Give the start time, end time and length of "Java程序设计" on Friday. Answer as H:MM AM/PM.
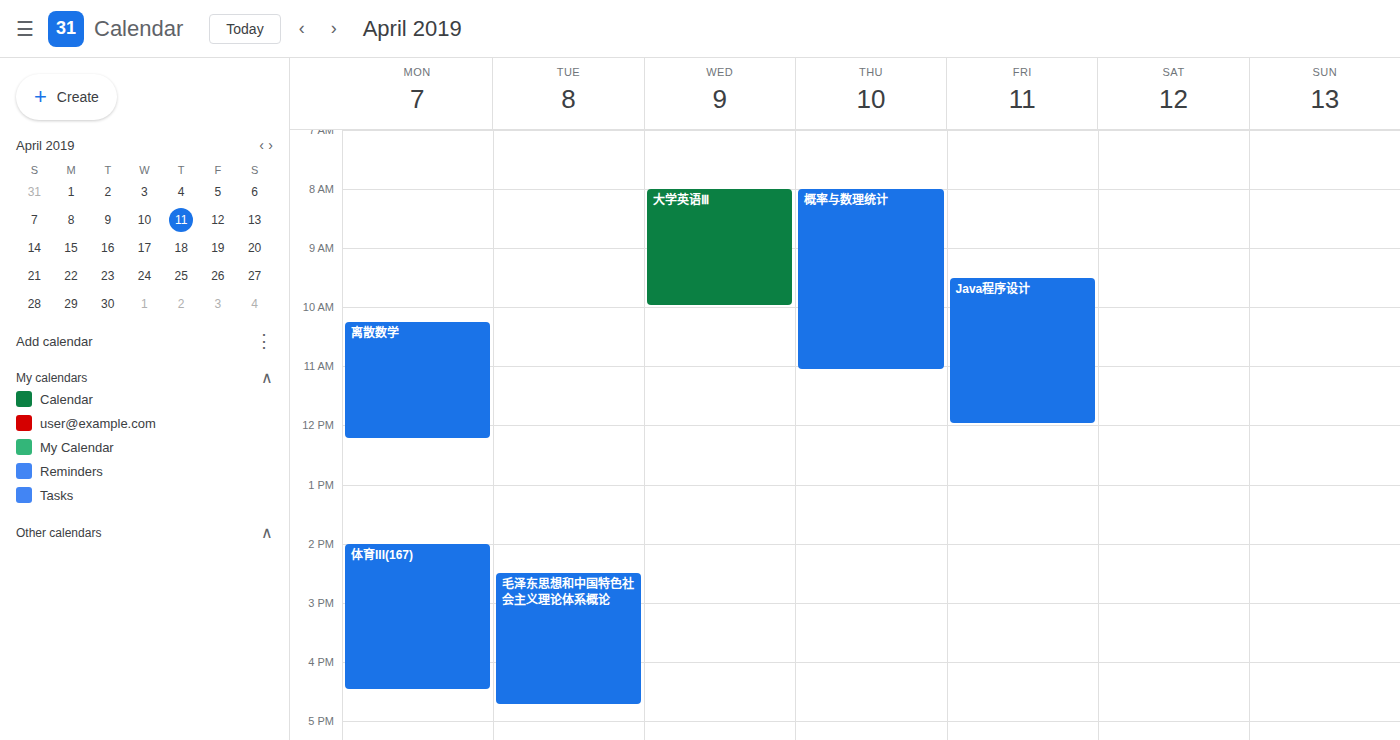
9:30 AM to 12:00 PM, 2 hours 30 minutes